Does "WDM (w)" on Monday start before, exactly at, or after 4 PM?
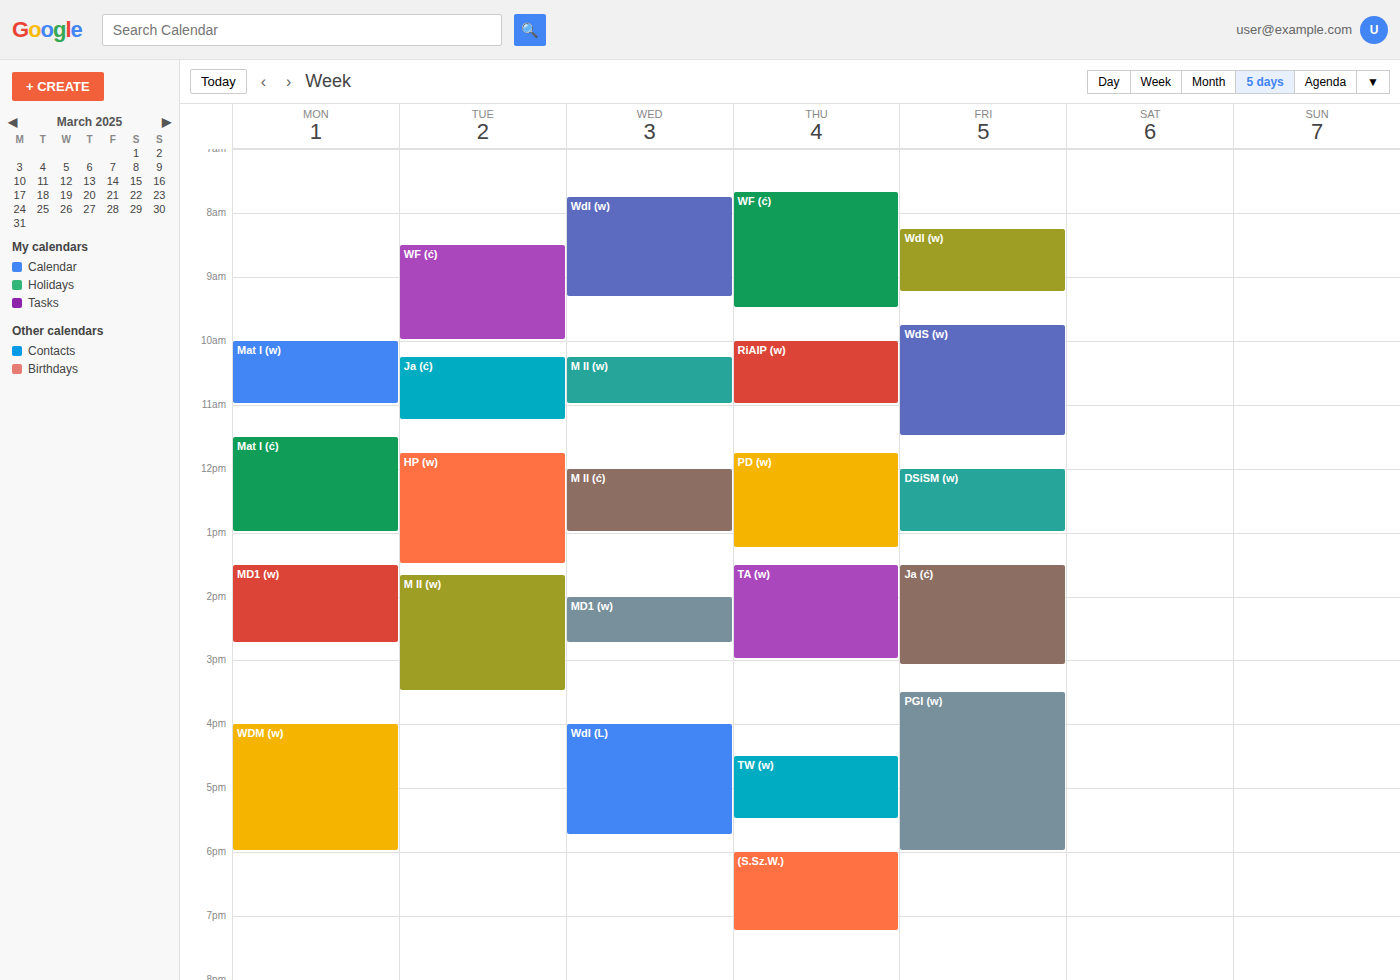
4:00 PM -- exactly at 4 PM, on the 4 PM line.